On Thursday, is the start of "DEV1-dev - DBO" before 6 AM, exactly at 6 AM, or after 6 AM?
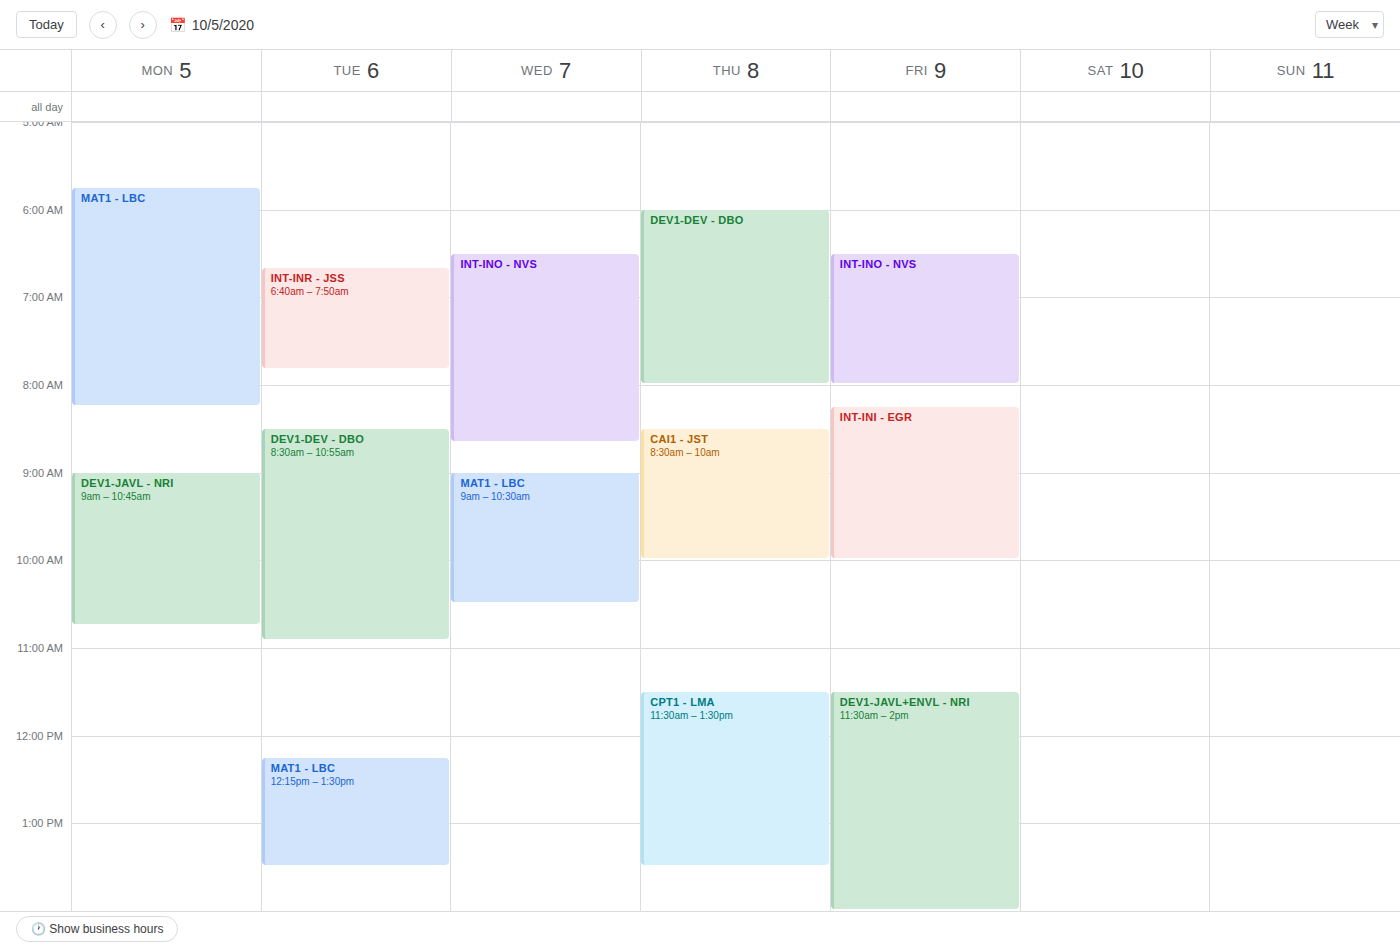
6:00 AM -- exactly at 6 AM, on the 6 AM line.